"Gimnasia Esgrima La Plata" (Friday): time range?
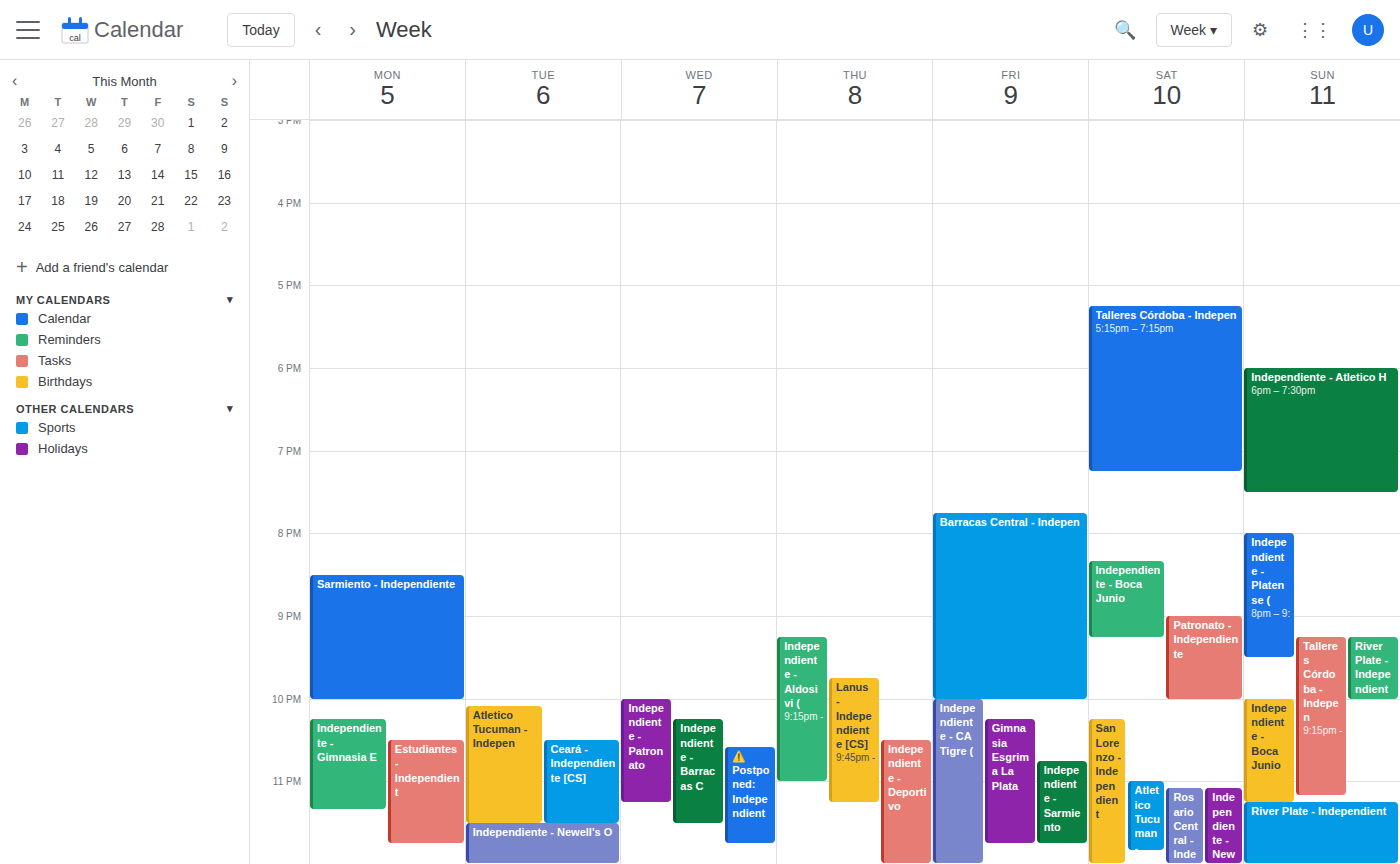
10:15 PM to 11:45 PM